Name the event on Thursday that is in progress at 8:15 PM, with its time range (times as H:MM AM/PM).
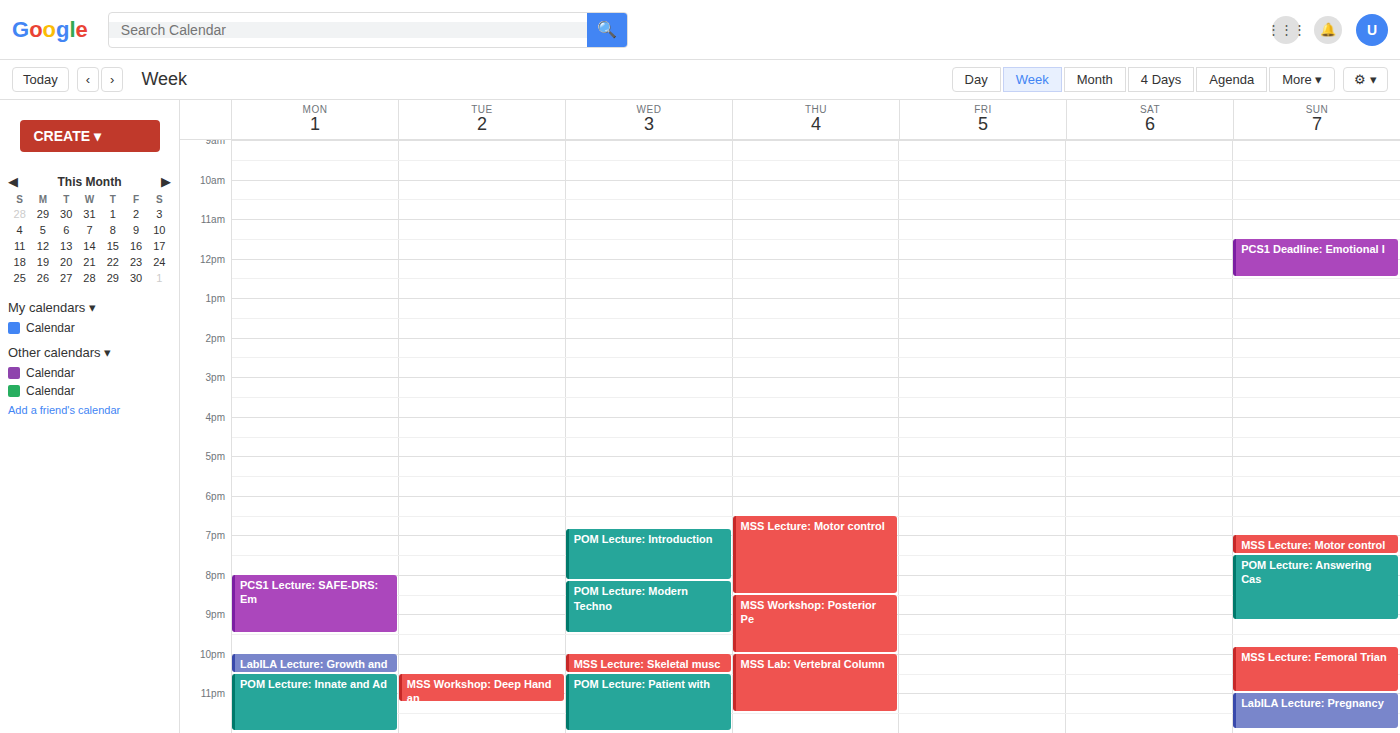
"MSS Lecture: Motor control", 6:30 PM to 8:30 PM